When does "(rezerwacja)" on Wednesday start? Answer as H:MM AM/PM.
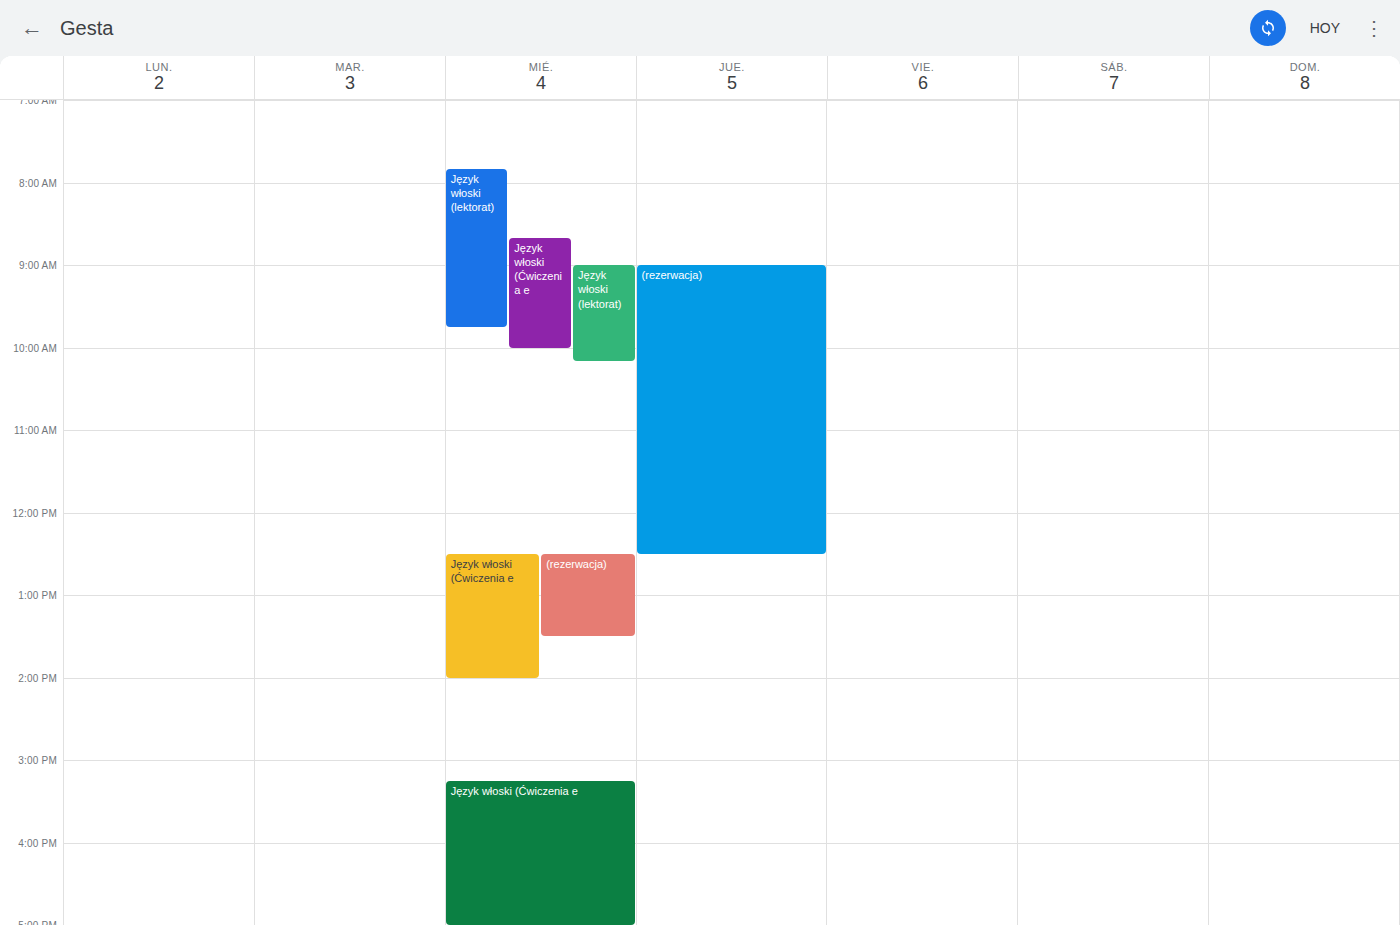
12:30 PM